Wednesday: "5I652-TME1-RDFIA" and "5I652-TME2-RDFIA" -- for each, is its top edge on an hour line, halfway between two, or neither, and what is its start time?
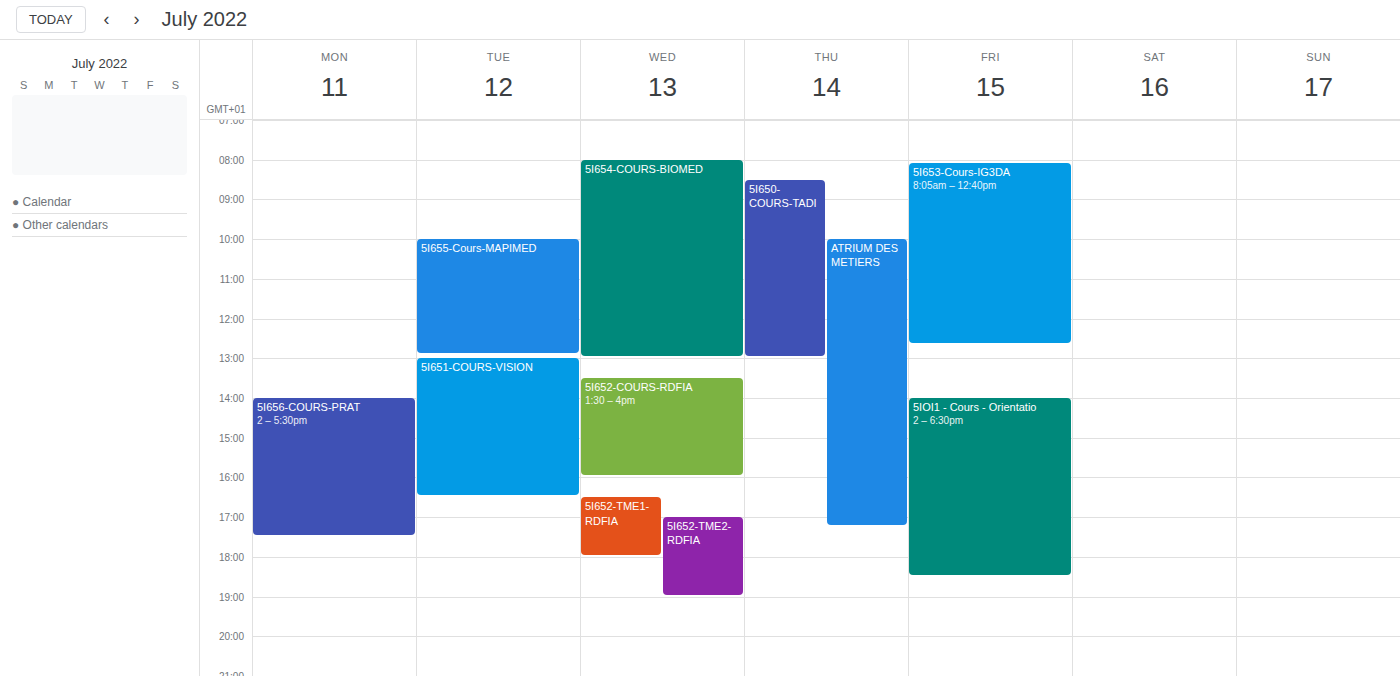
"5I652-TME1-RDFIA": 16:30, halfway between the 16:00 and 17:00 lines. "5I652-TME2-RDFIA": 17:00, exactly on the 17:00 line.